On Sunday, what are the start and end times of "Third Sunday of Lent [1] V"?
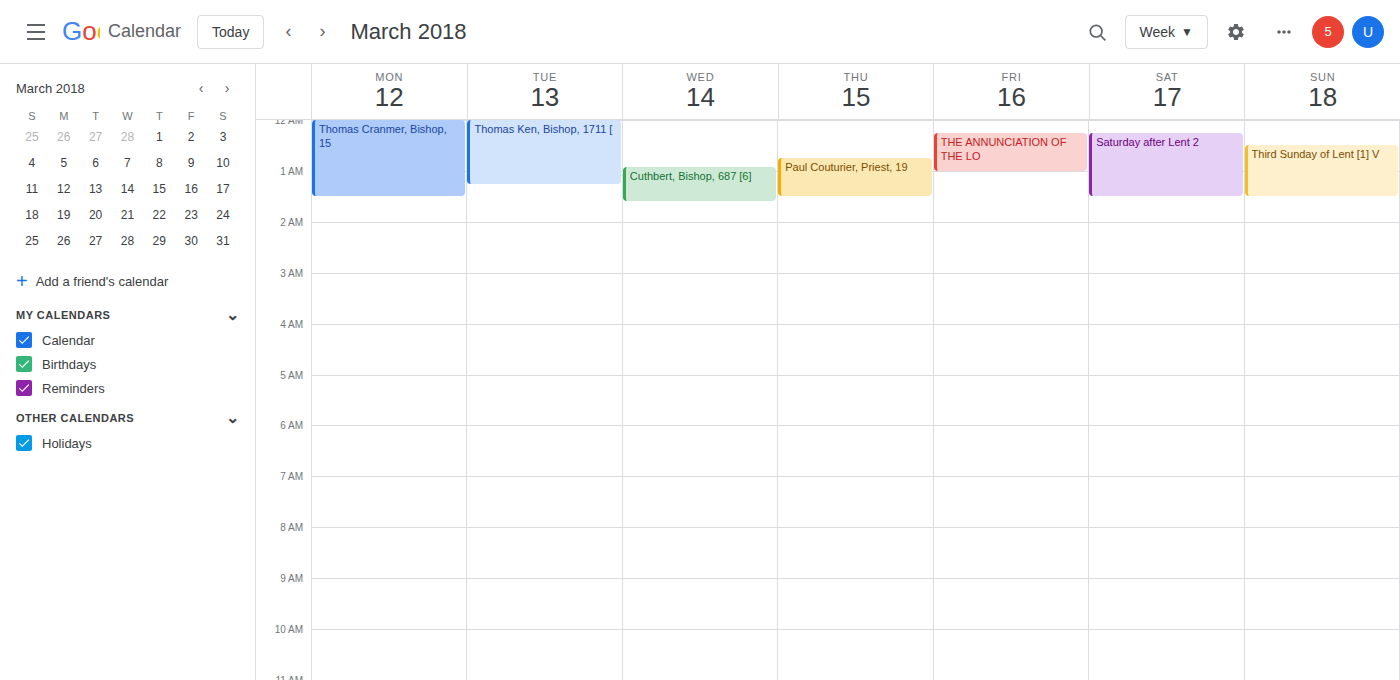
00:30 to 01:30